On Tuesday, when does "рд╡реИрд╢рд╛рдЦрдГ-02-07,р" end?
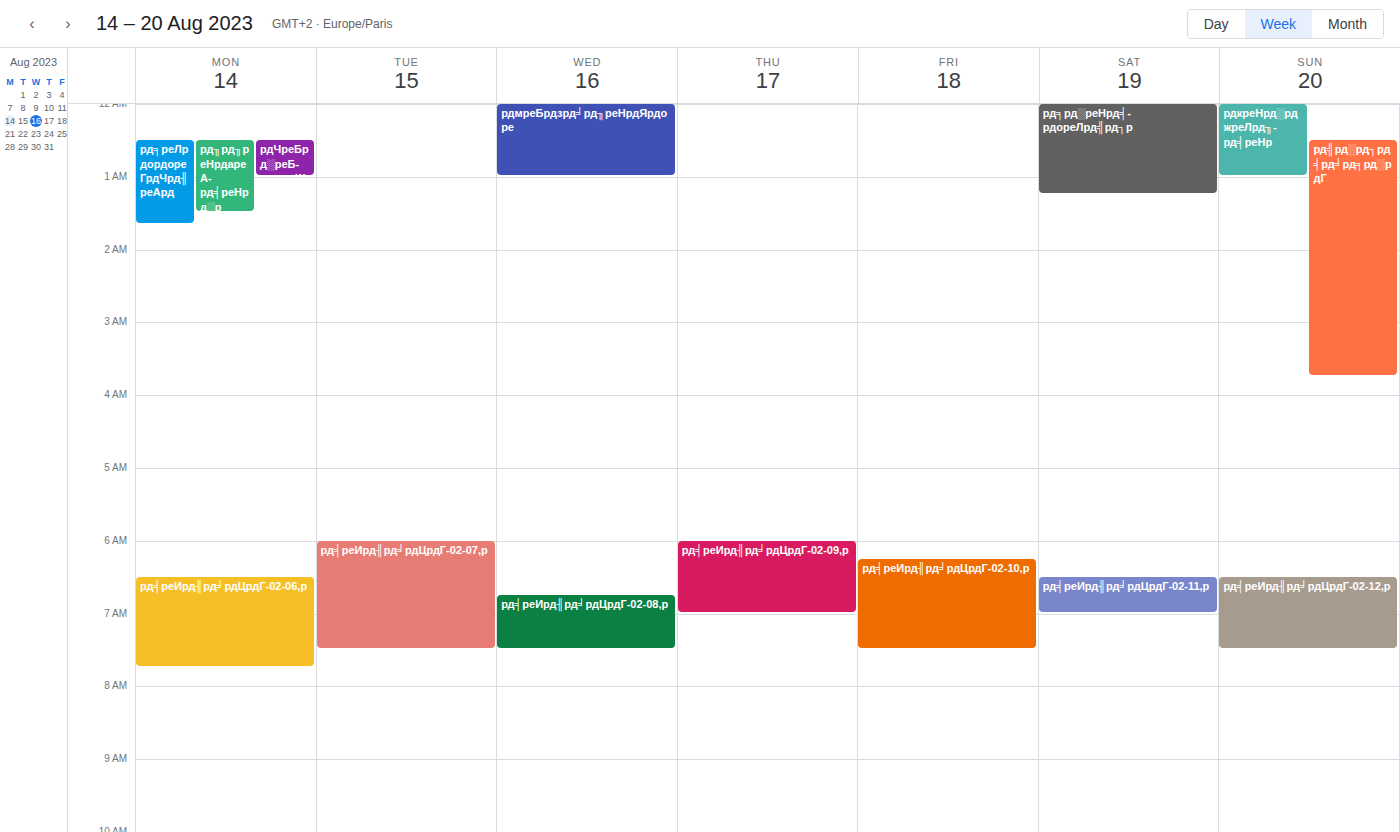
7:30 AM